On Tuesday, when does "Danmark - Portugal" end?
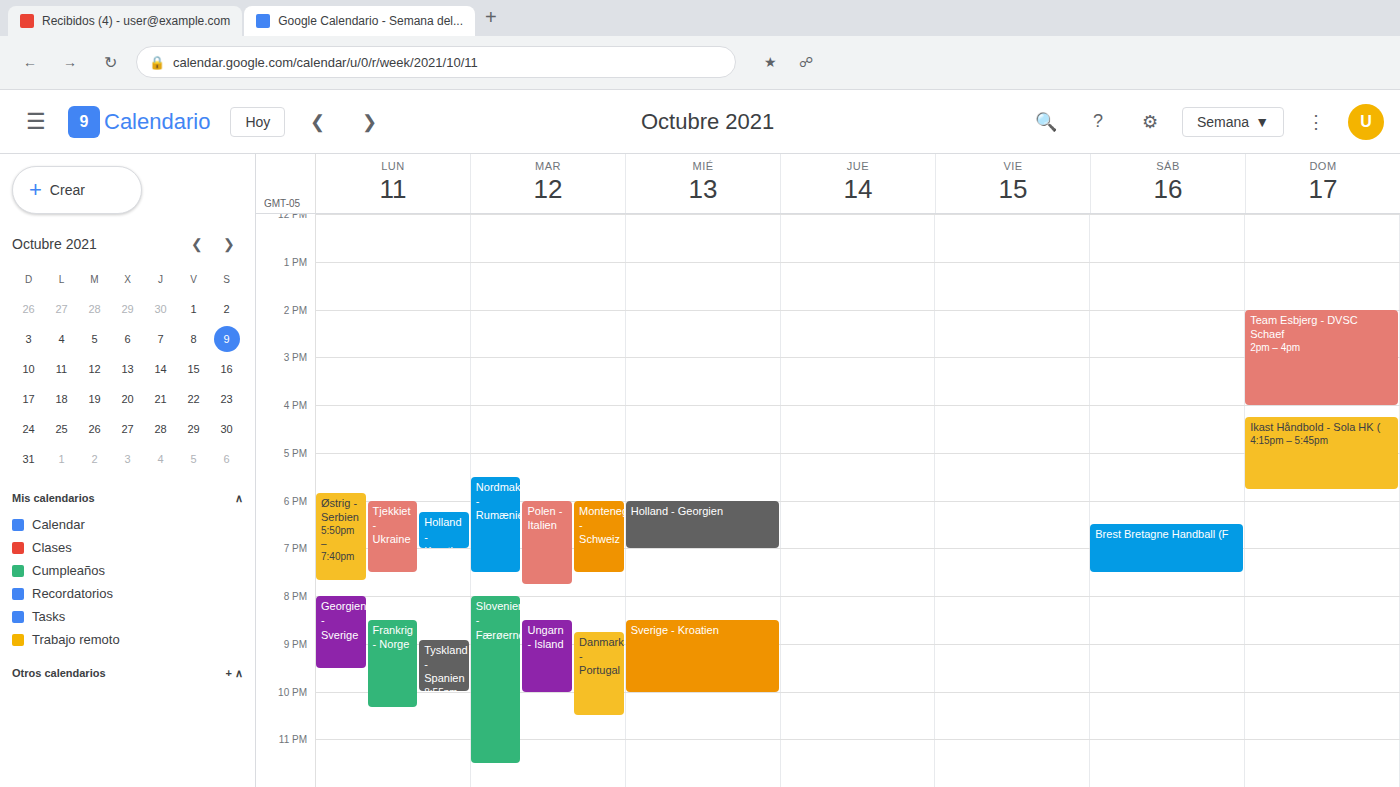
22:30